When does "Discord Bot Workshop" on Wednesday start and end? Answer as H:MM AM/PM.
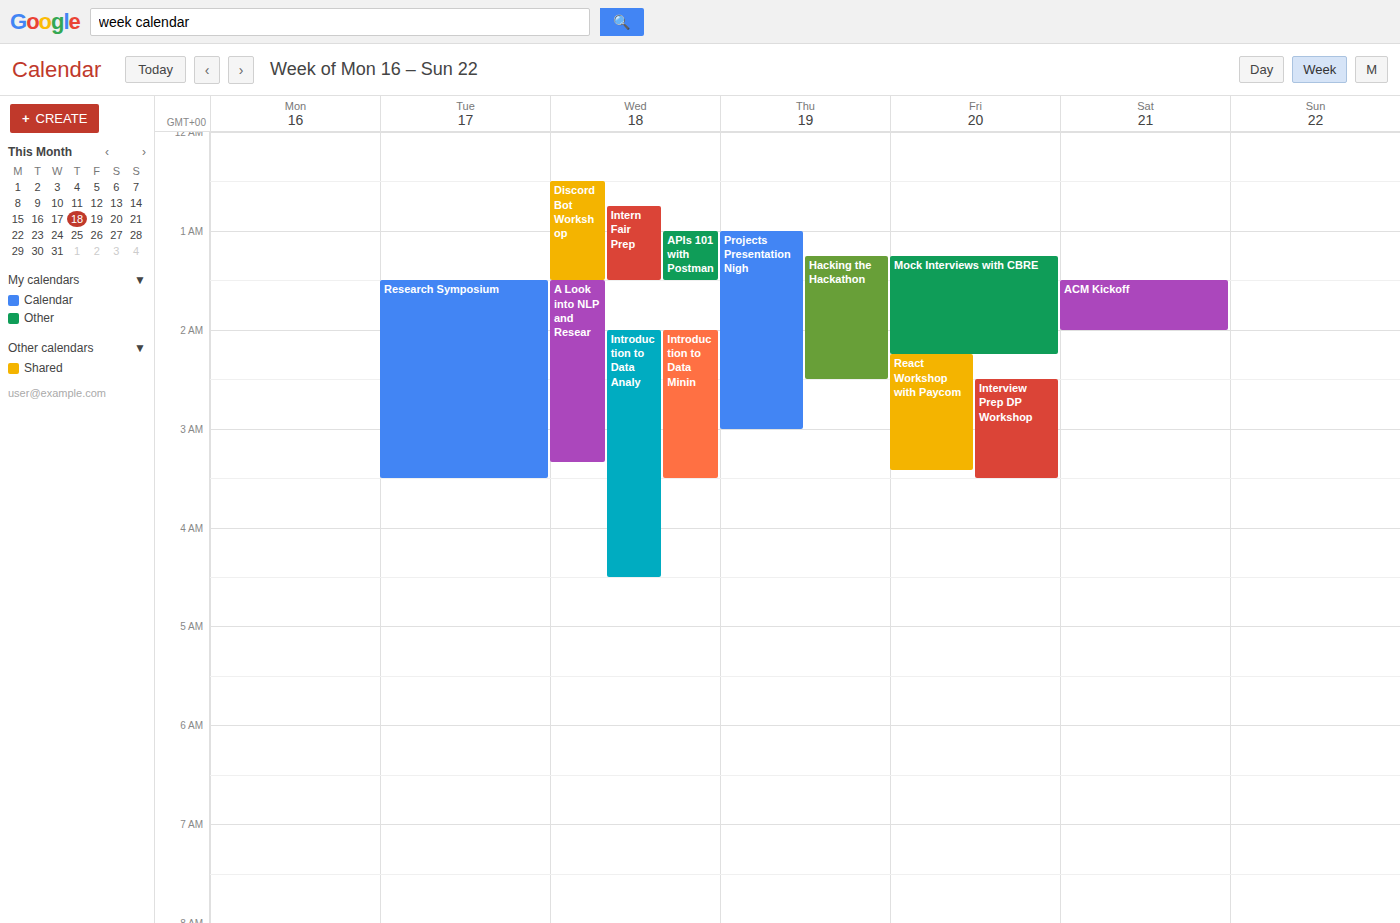
12:30 AM to 1:30 AM